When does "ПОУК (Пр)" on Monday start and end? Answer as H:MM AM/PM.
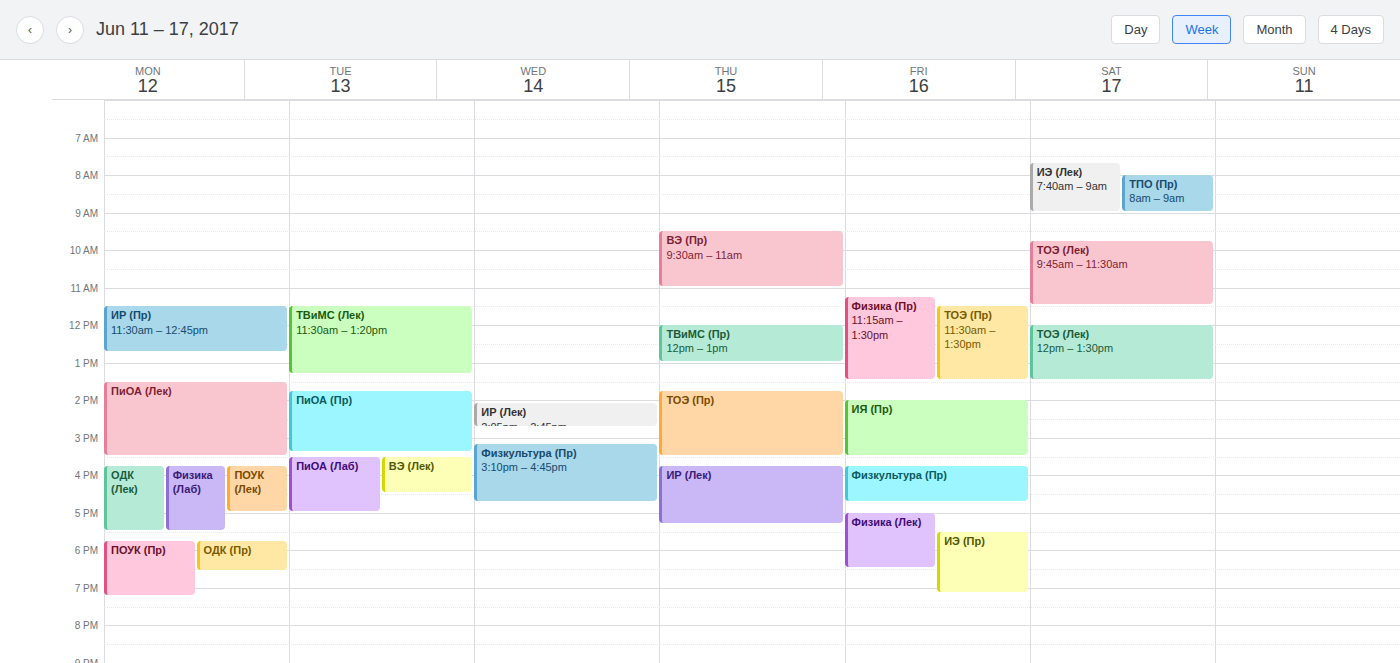
5:45 PM to 7:15 PM